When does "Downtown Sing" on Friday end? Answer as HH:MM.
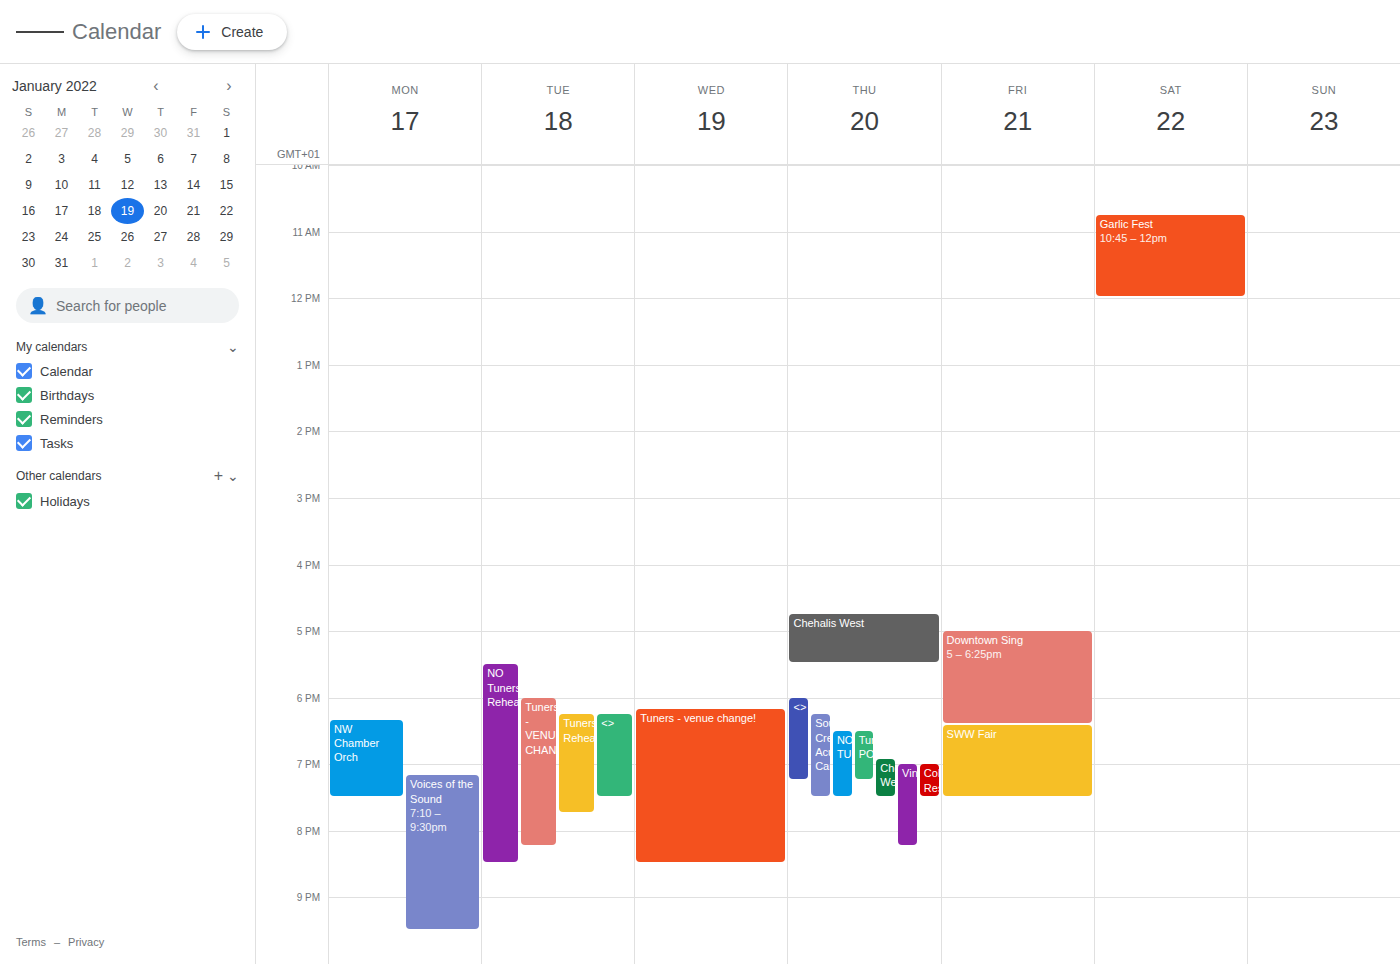
18:25